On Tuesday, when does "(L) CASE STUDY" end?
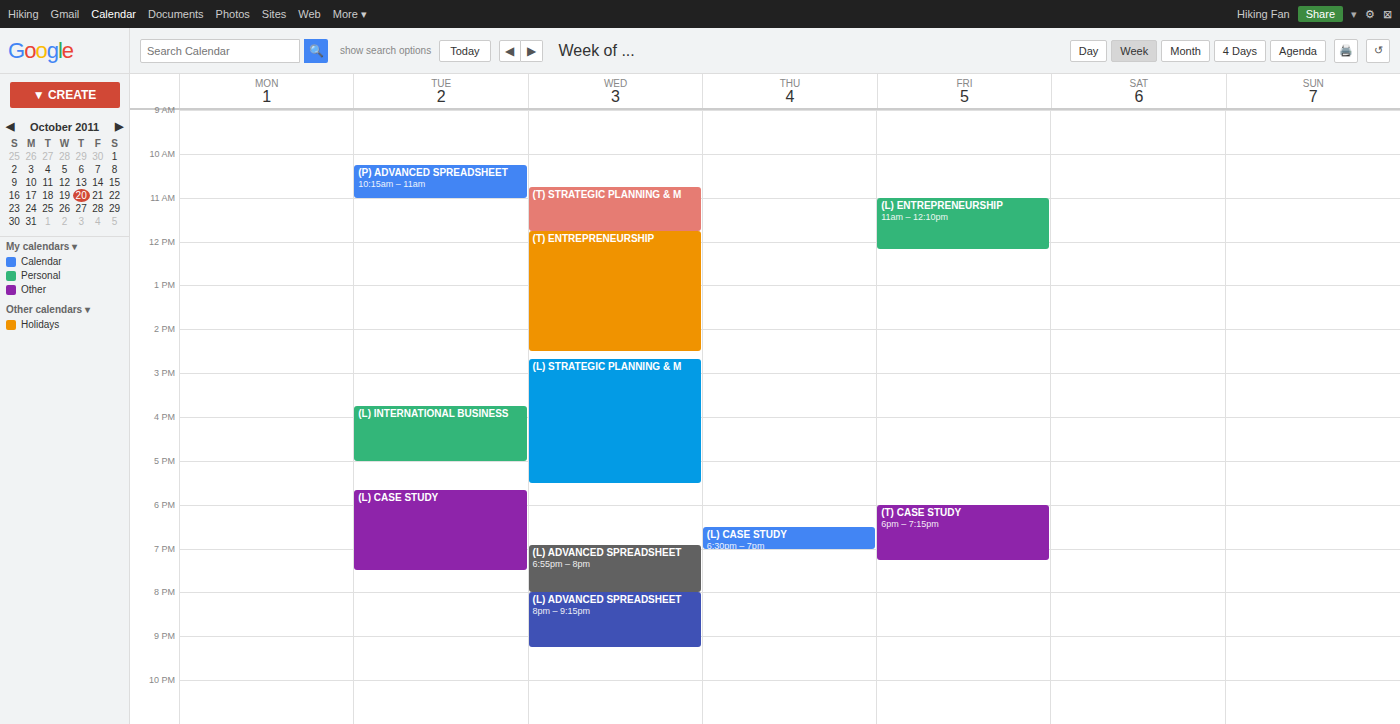
7:30 PM